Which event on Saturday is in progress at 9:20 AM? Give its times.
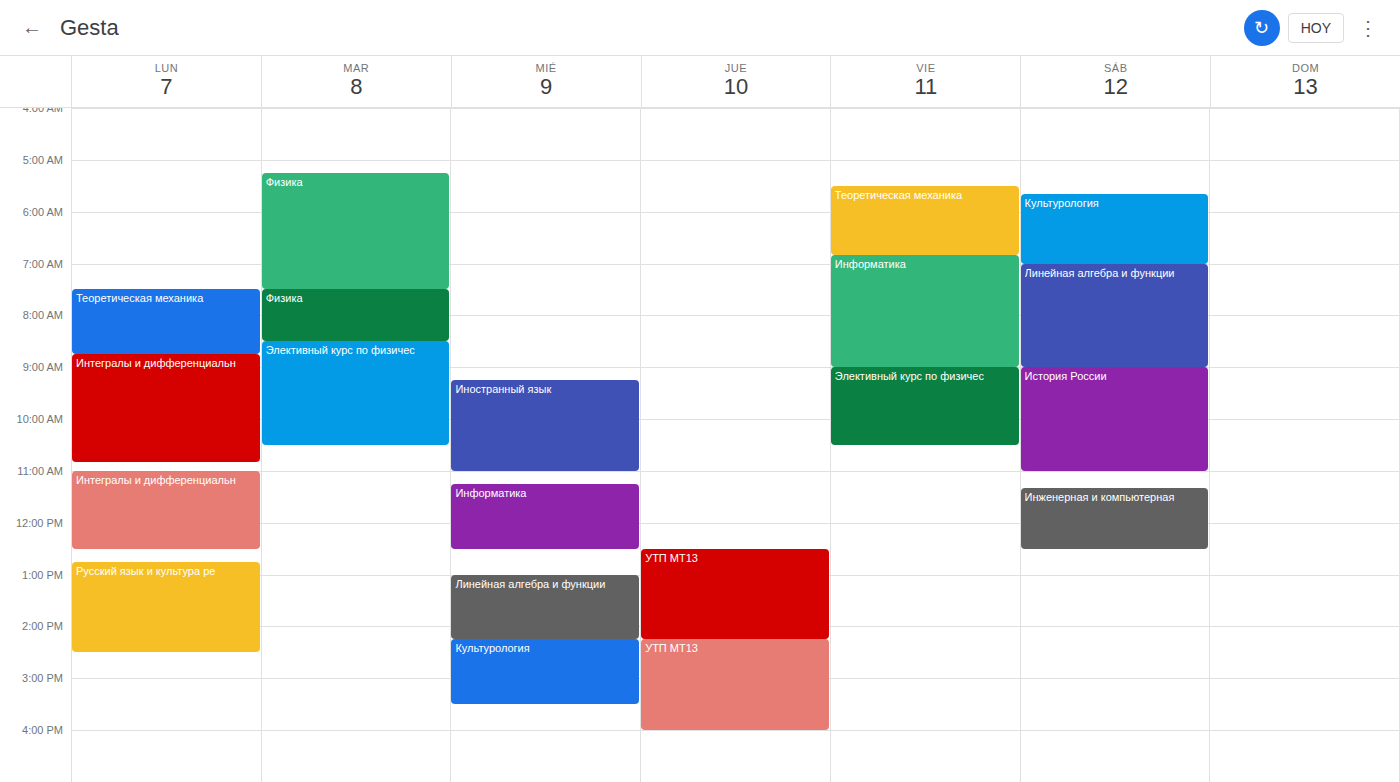
"История России", 9:00 AM to 11:00 AM